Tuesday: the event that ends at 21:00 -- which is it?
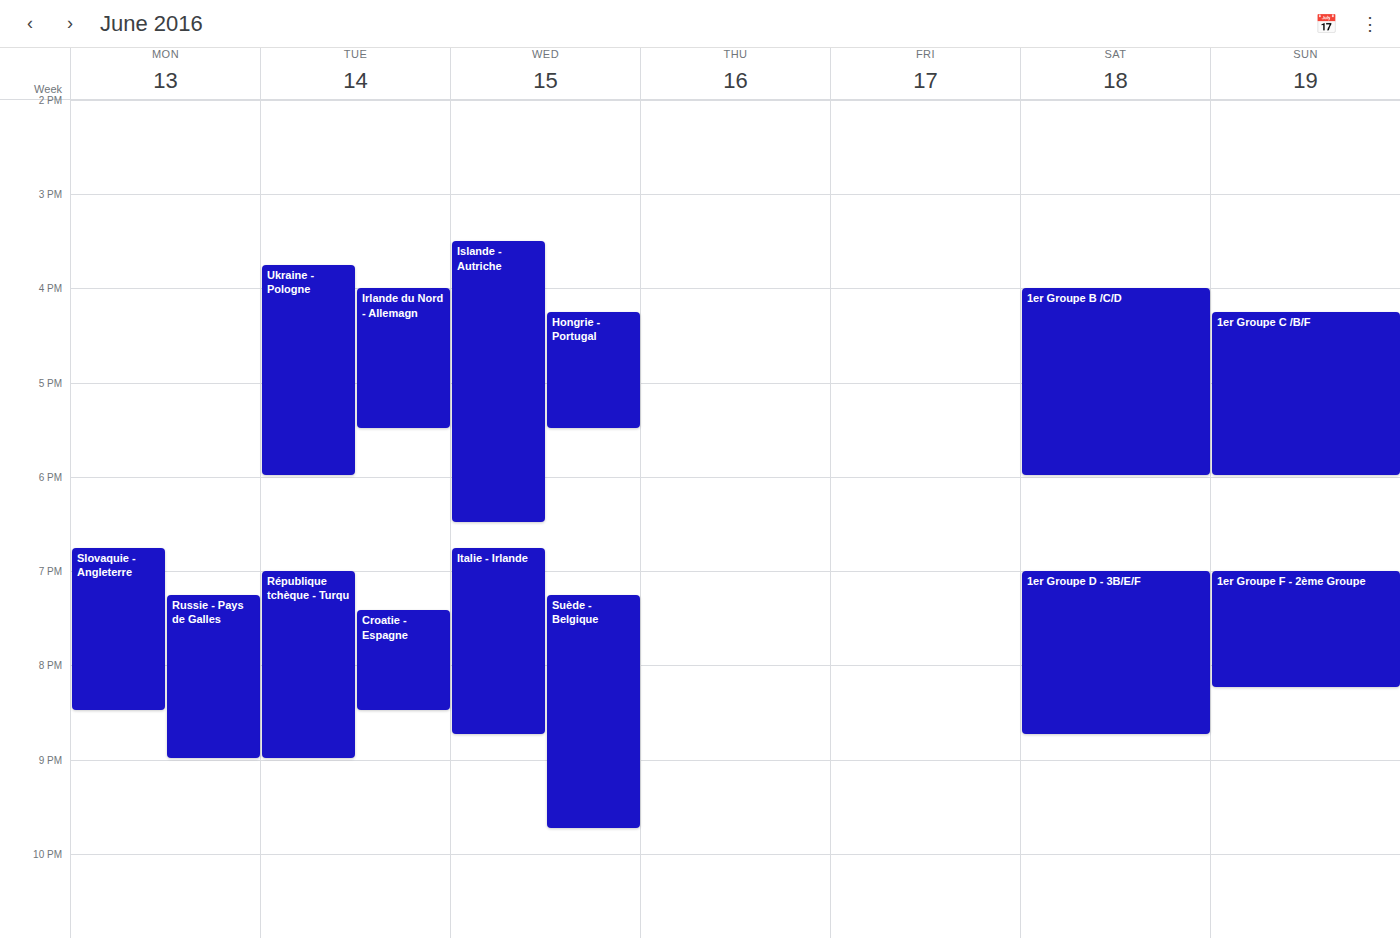
"République tchèque - Turqu"